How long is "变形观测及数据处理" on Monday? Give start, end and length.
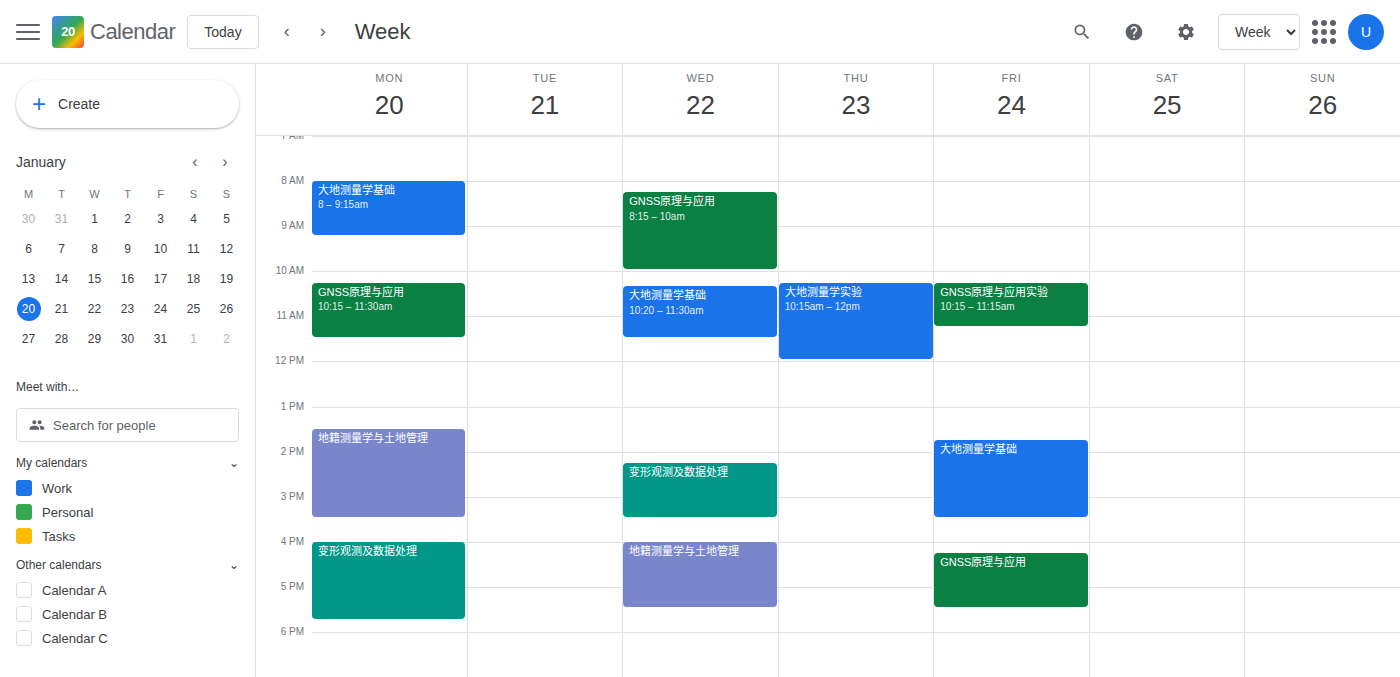
4:00 PM to 5:45 PM, 1 hour 45 minutes